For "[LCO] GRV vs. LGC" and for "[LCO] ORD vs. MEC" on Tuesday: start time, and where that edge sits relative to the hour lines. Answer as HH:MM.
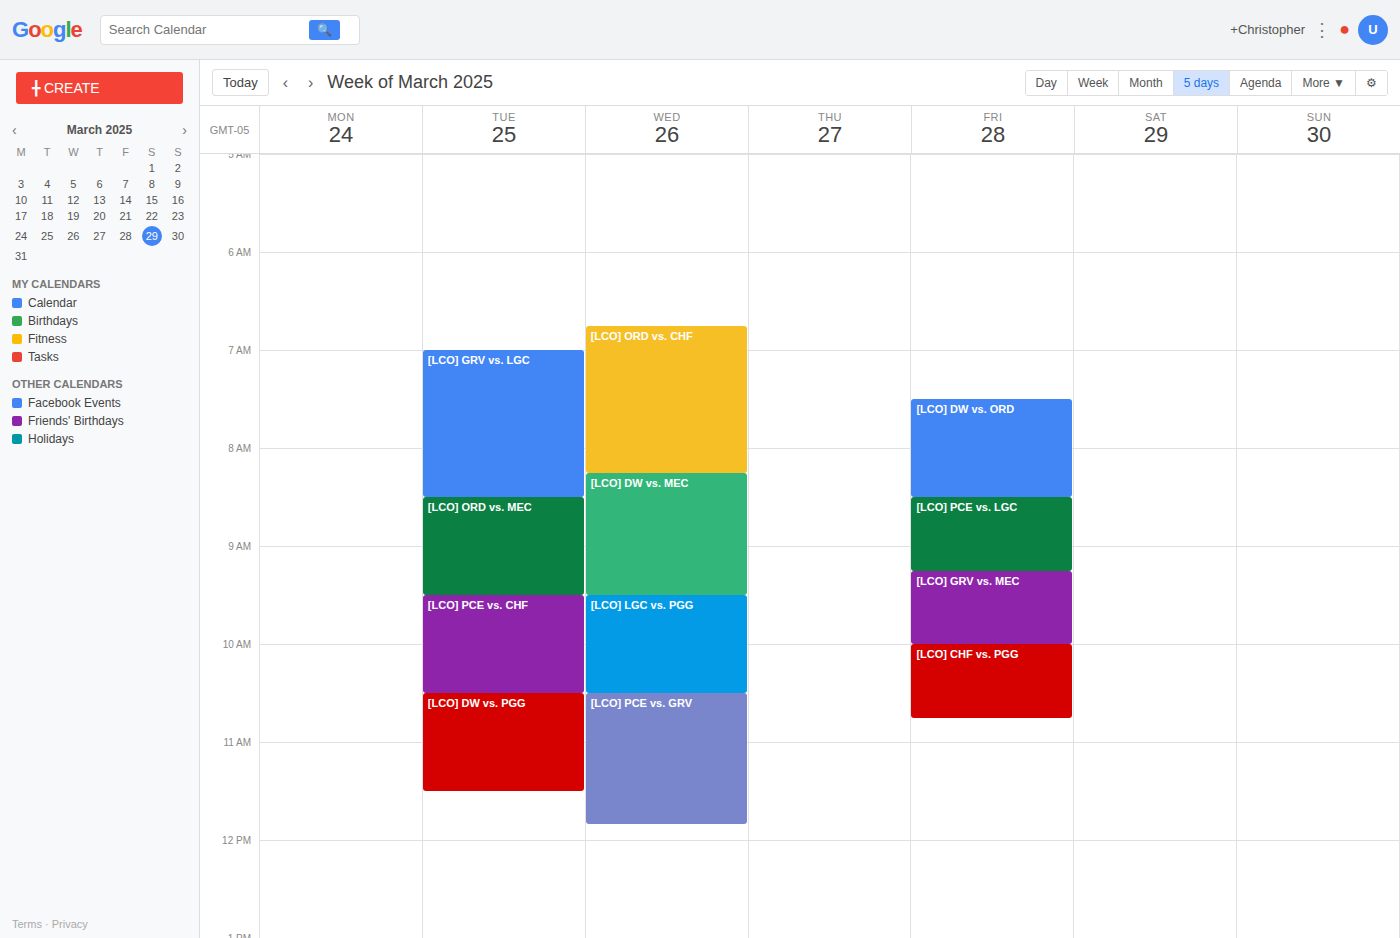
"[LCO] GRV vs. LGC": 07:00, exactly on the 07:00 line. "[LCO] ORD vs. MEC": 08:30, halfway between the 08:00 and 09:00 lines.